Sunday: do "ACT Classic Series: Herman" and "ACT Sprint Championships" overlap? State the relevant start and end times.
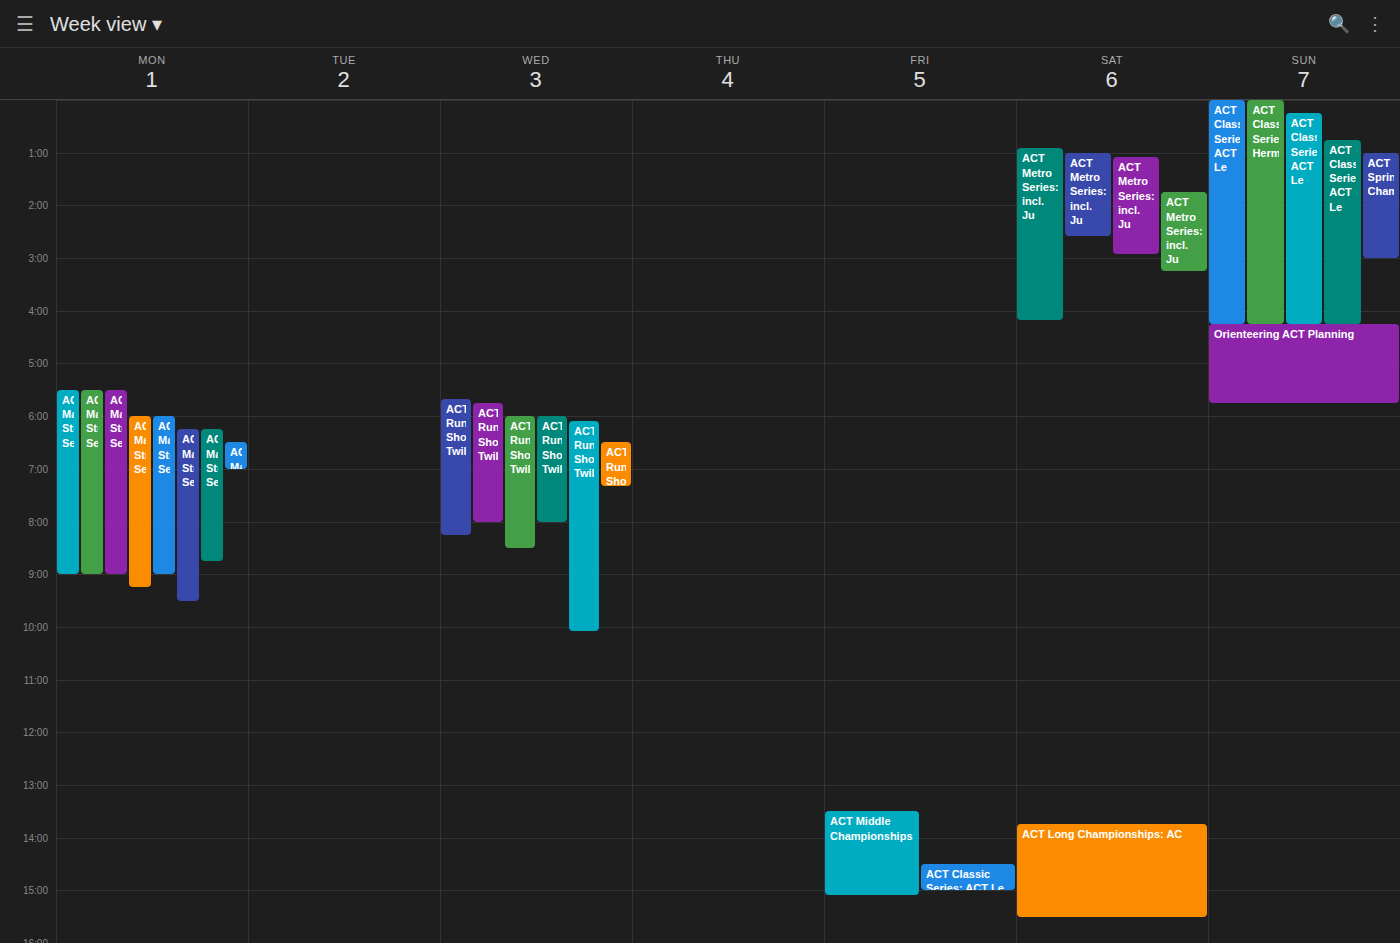
"ACT Sprint Championships" runs 1:00 AM to 3:00 AM, inside "ACT Classic Series: Herman" -- they overlap.